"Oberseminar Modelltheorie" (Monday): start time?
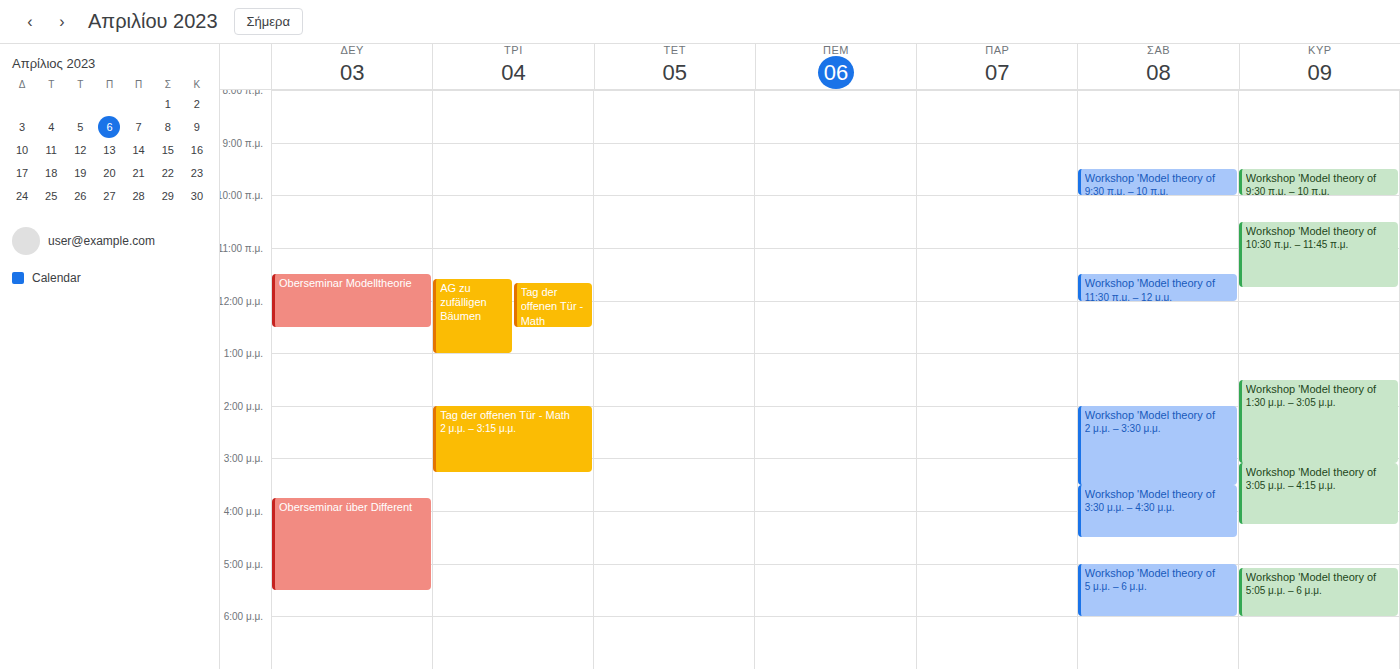
11:30 AM